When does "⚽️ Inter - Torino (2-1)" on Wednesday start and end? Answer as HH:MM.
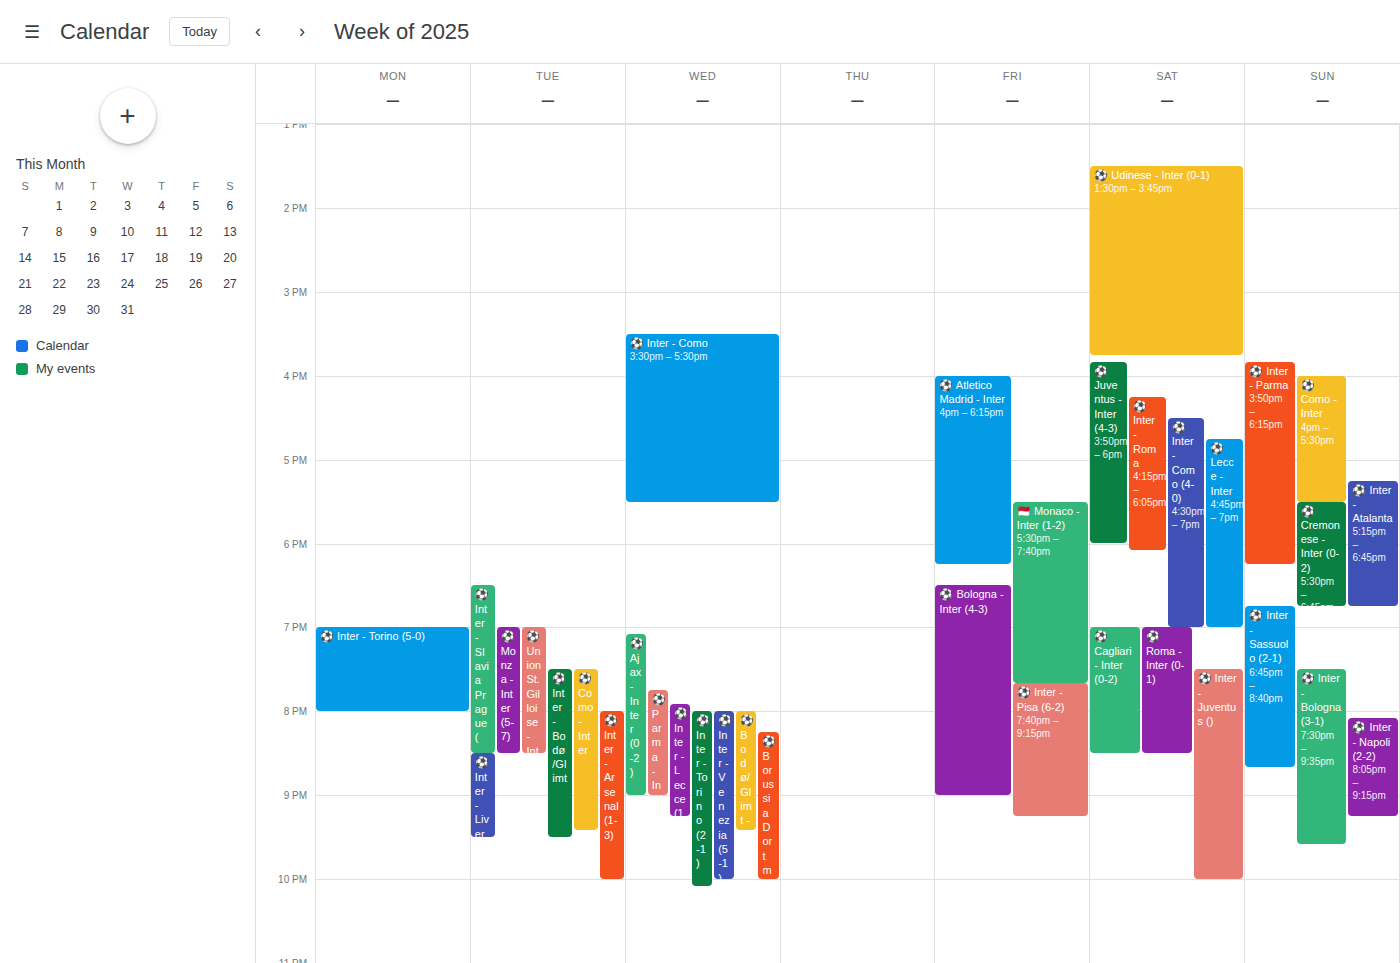
20:00 to 22:05